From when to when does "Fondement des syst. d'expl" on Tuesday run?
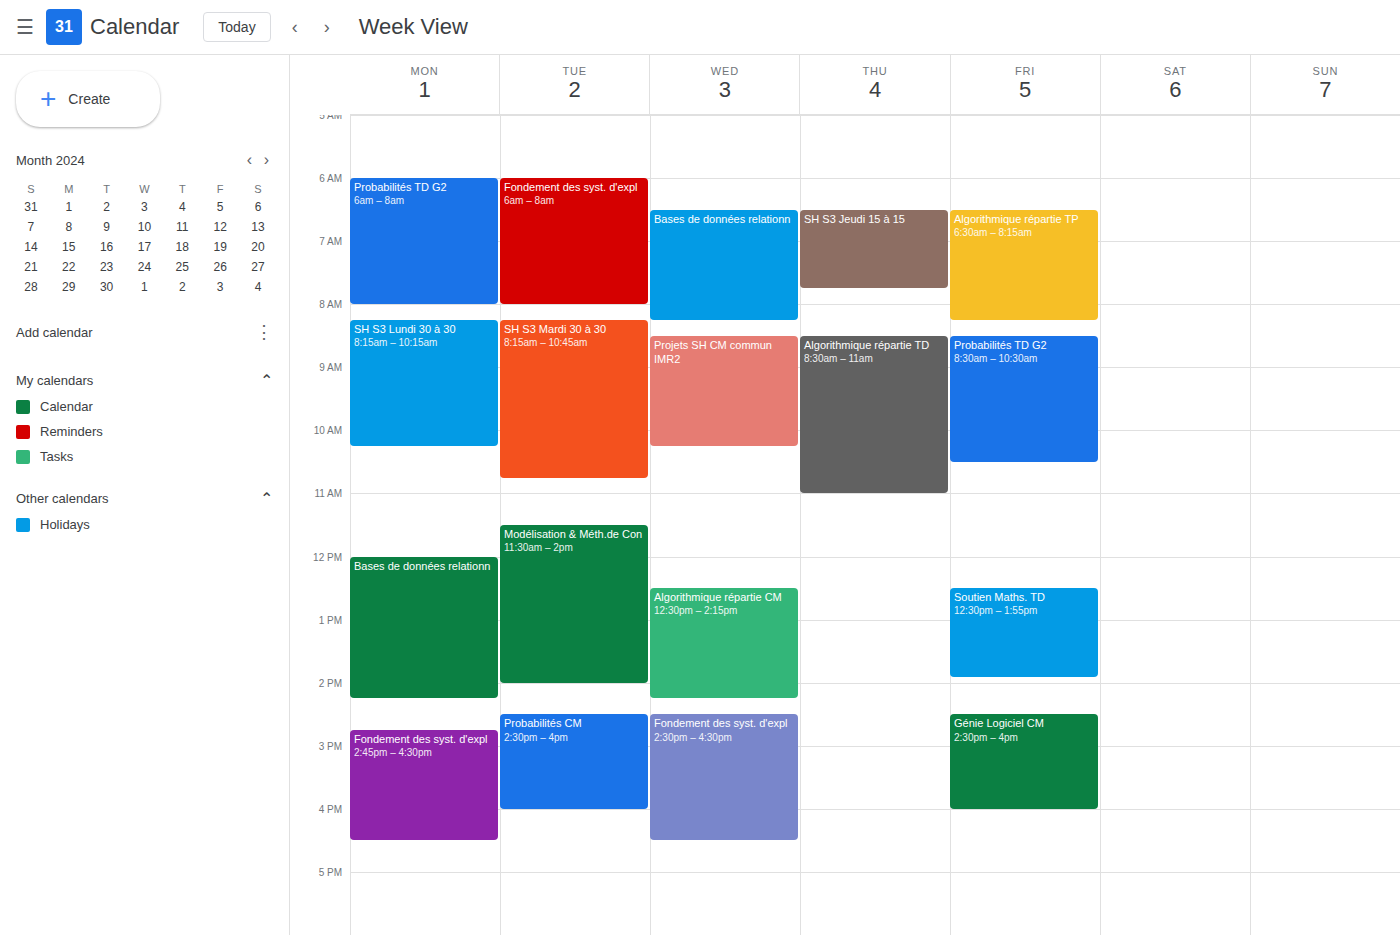
6:00 AM to 8:00 AM